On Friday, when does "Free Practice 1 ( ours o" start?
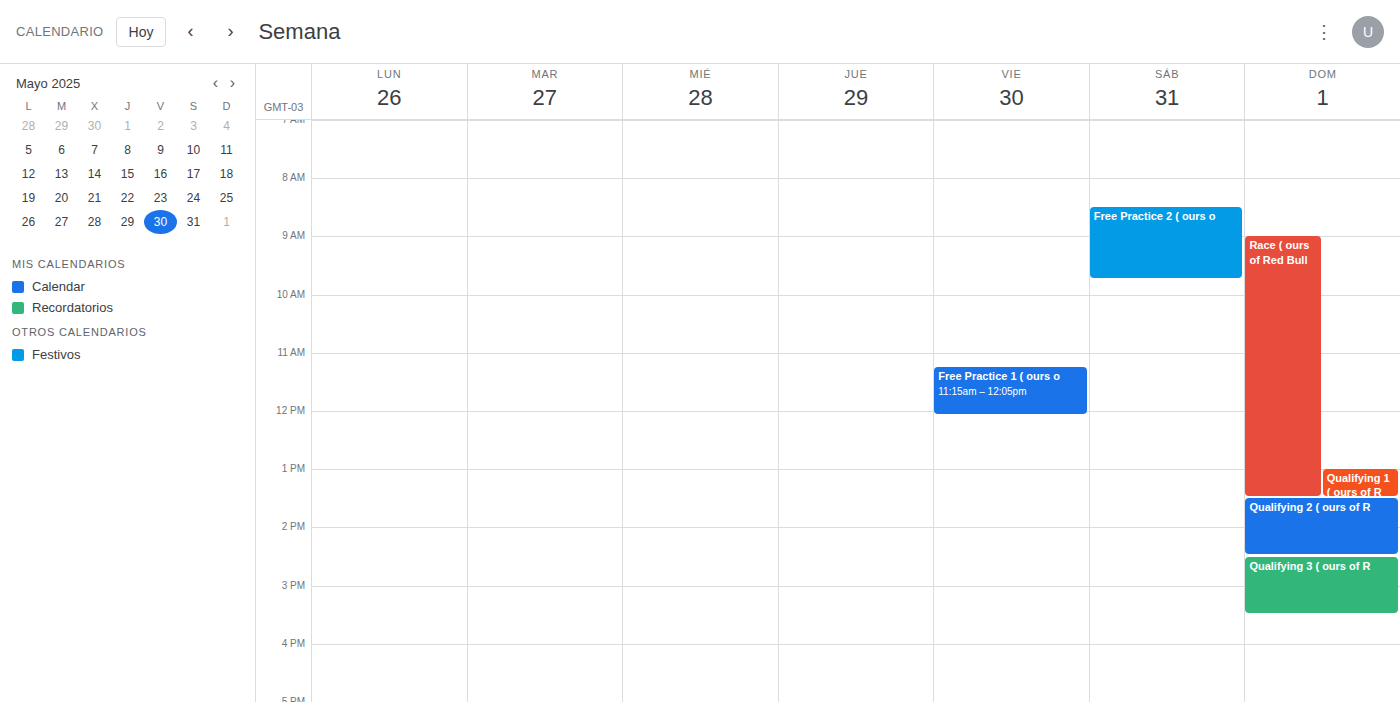
11:15 AM